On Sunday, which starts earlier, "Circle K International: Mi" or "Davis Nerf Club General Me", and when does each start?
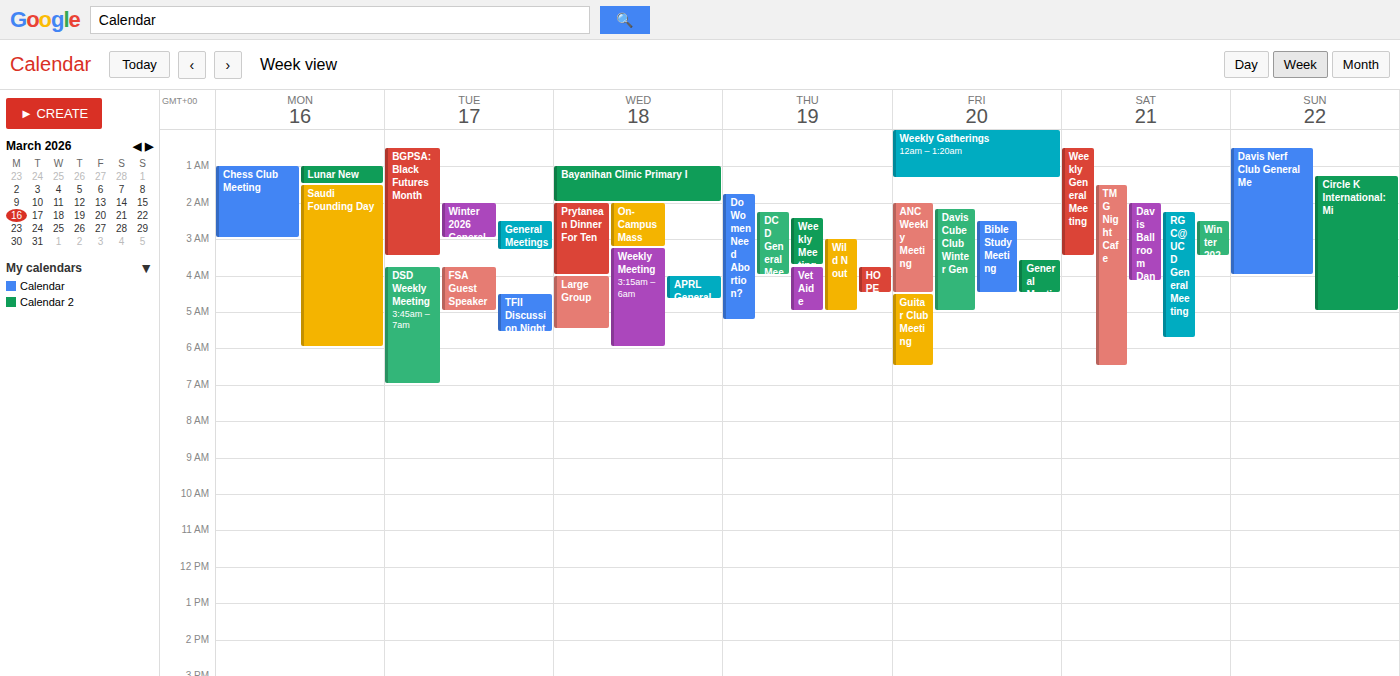
"Davis Nerf Club General Me" 12:30 AM; "Circle K International: Mi" 1:15 AM.